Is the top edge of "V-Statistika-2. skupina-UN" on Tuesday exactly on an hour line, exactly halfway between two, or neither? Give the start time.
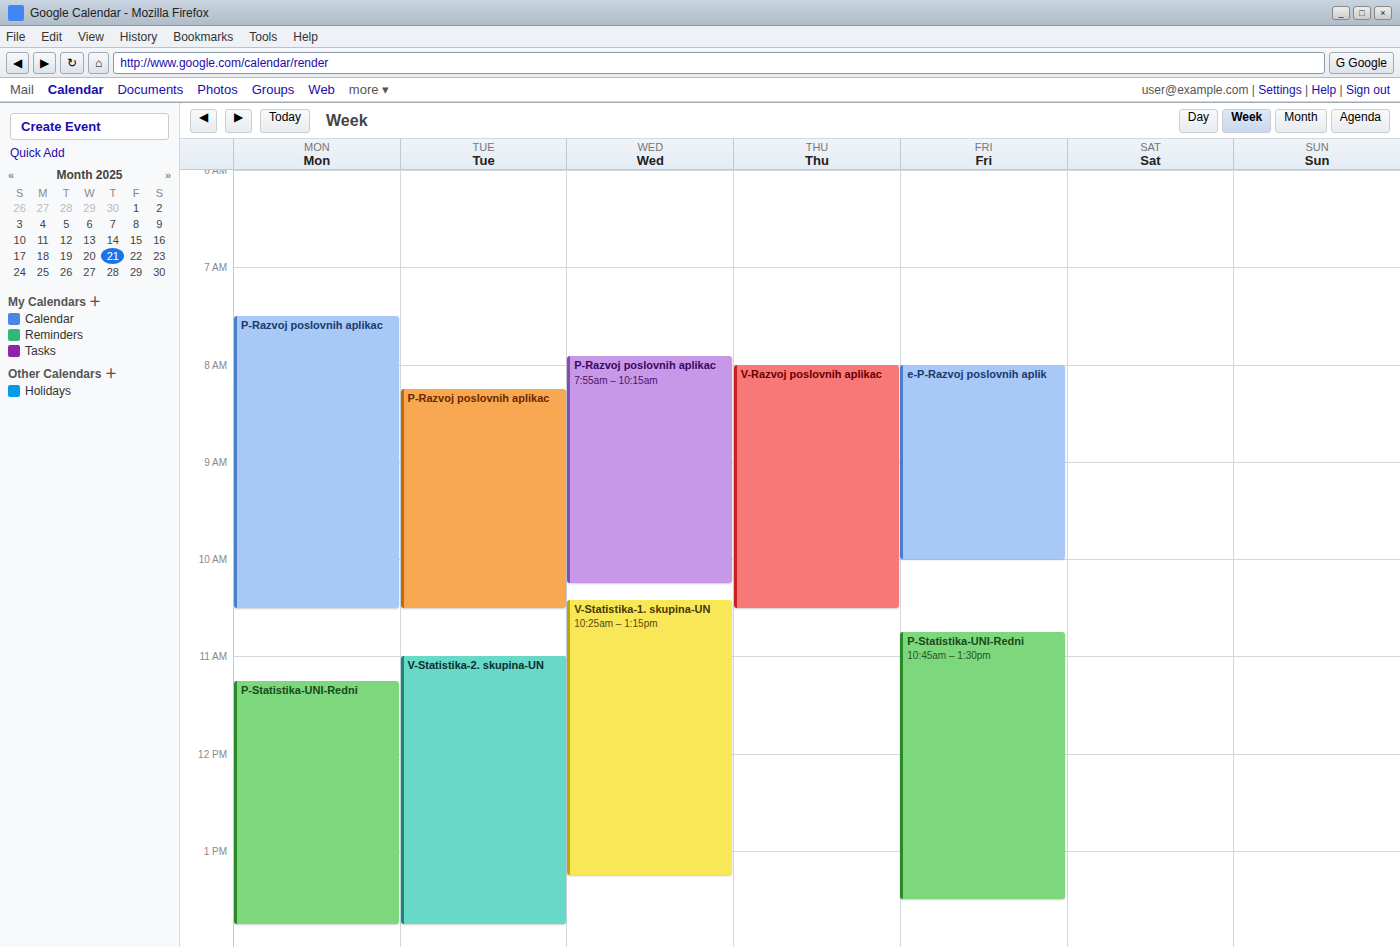
11:00 AM -- exactly on the 11 AM line.